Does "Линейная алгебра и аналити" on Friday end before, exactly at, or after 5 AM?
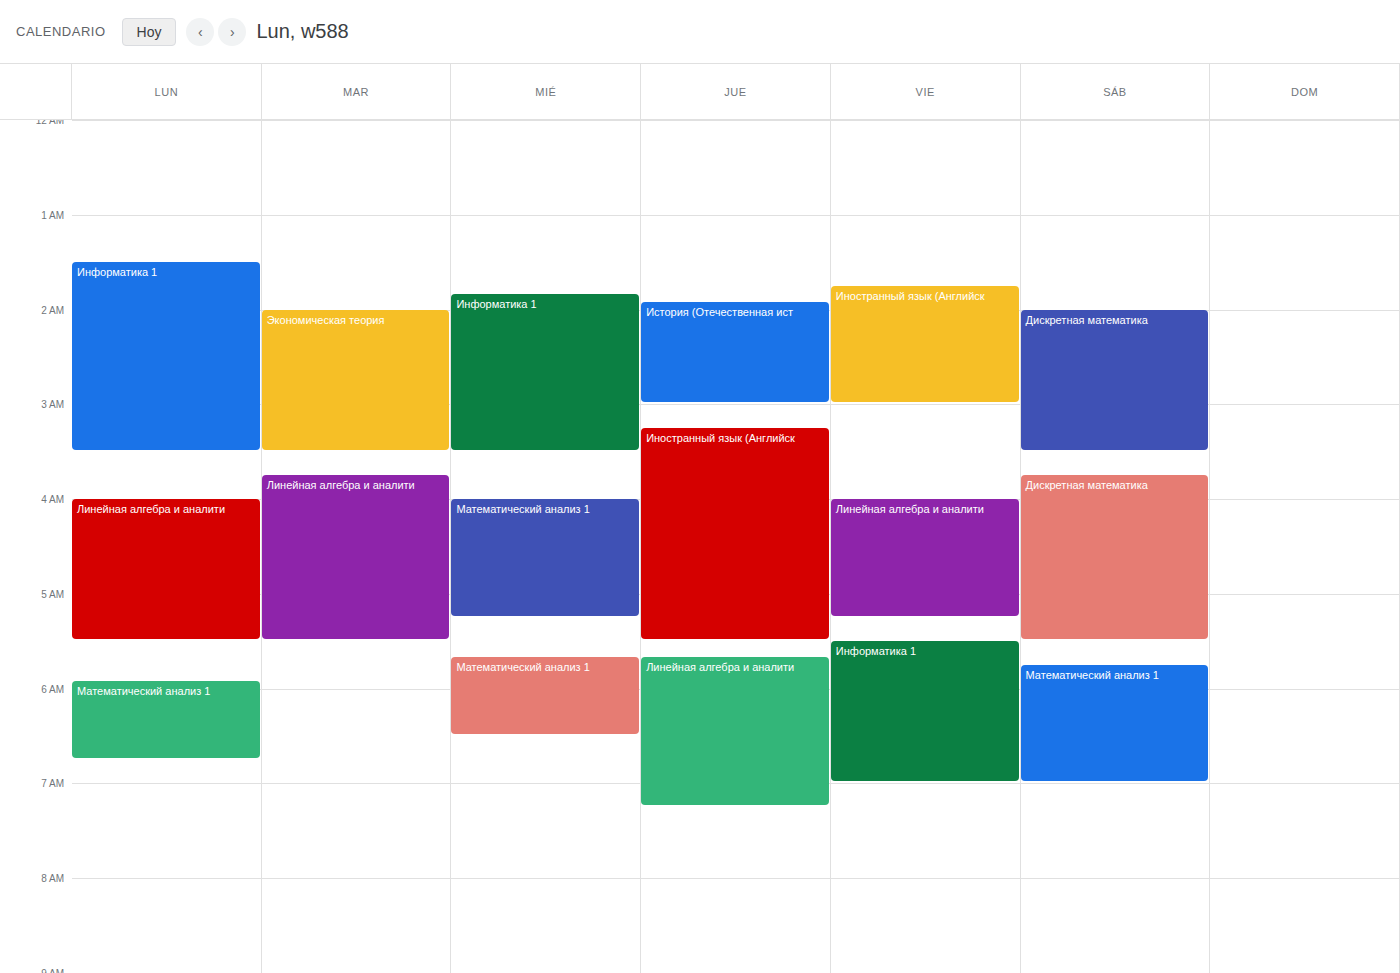
5:15 AM -- after 5 AM, 15 minutes below the 5 AM line.